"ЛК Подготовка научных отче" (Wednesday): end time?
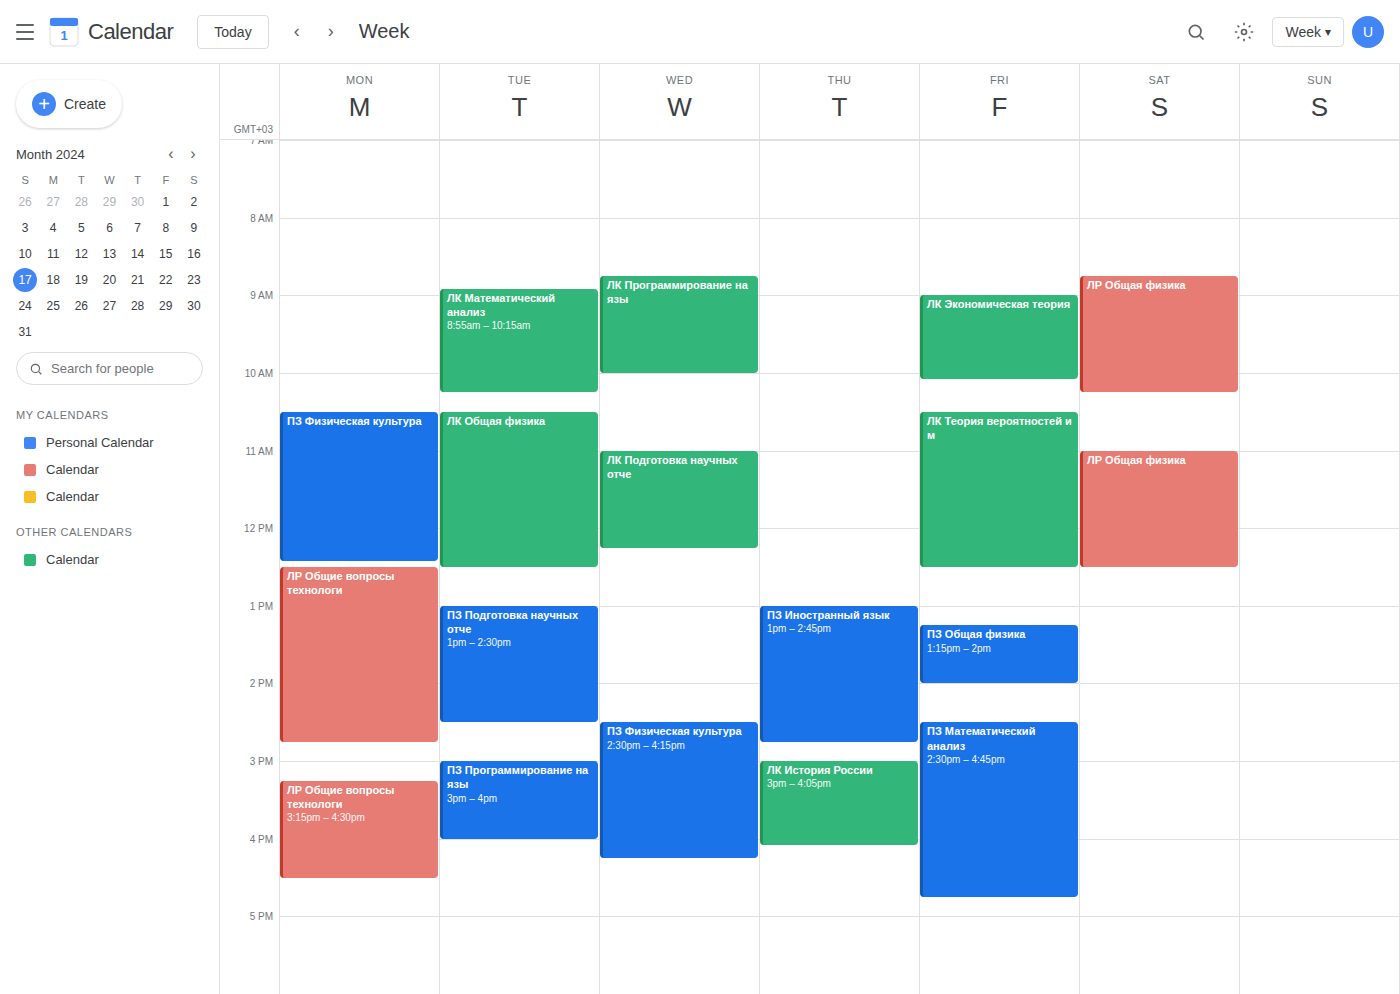
12:15 PM